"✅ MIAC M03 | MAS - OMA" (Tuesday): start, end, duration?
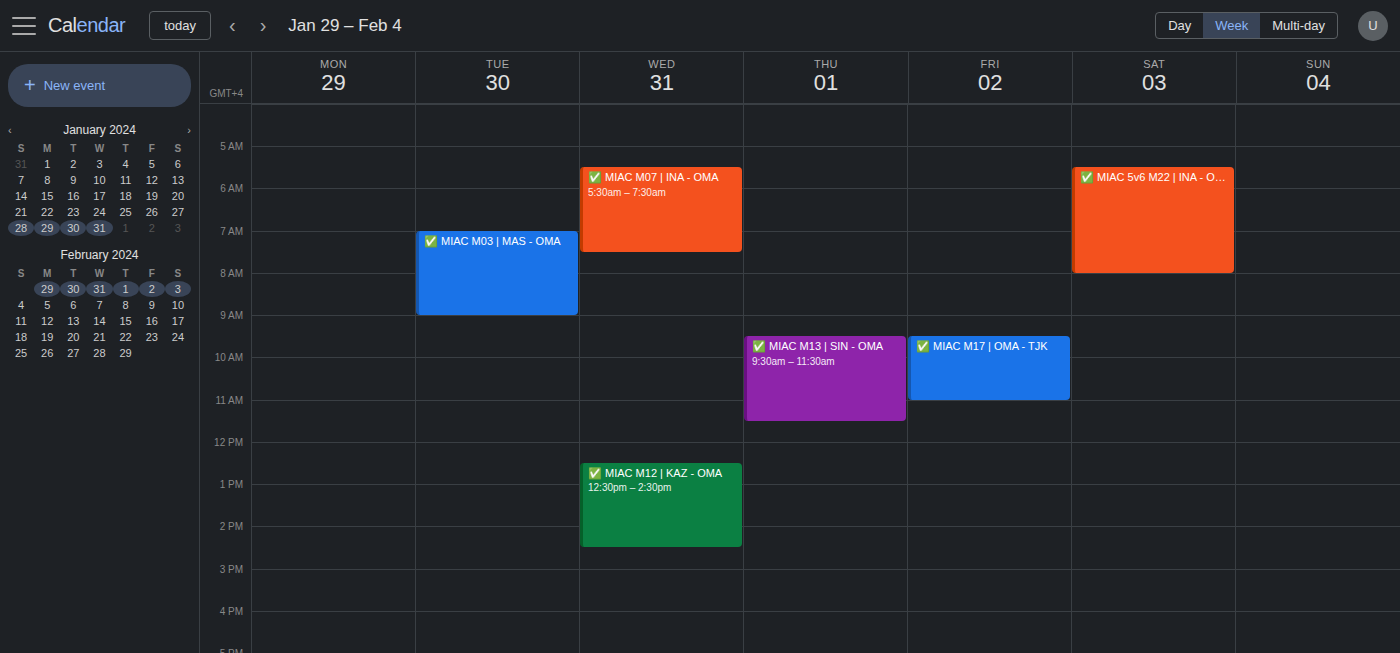
7:00 AM to 9:00 AM, 2 hours